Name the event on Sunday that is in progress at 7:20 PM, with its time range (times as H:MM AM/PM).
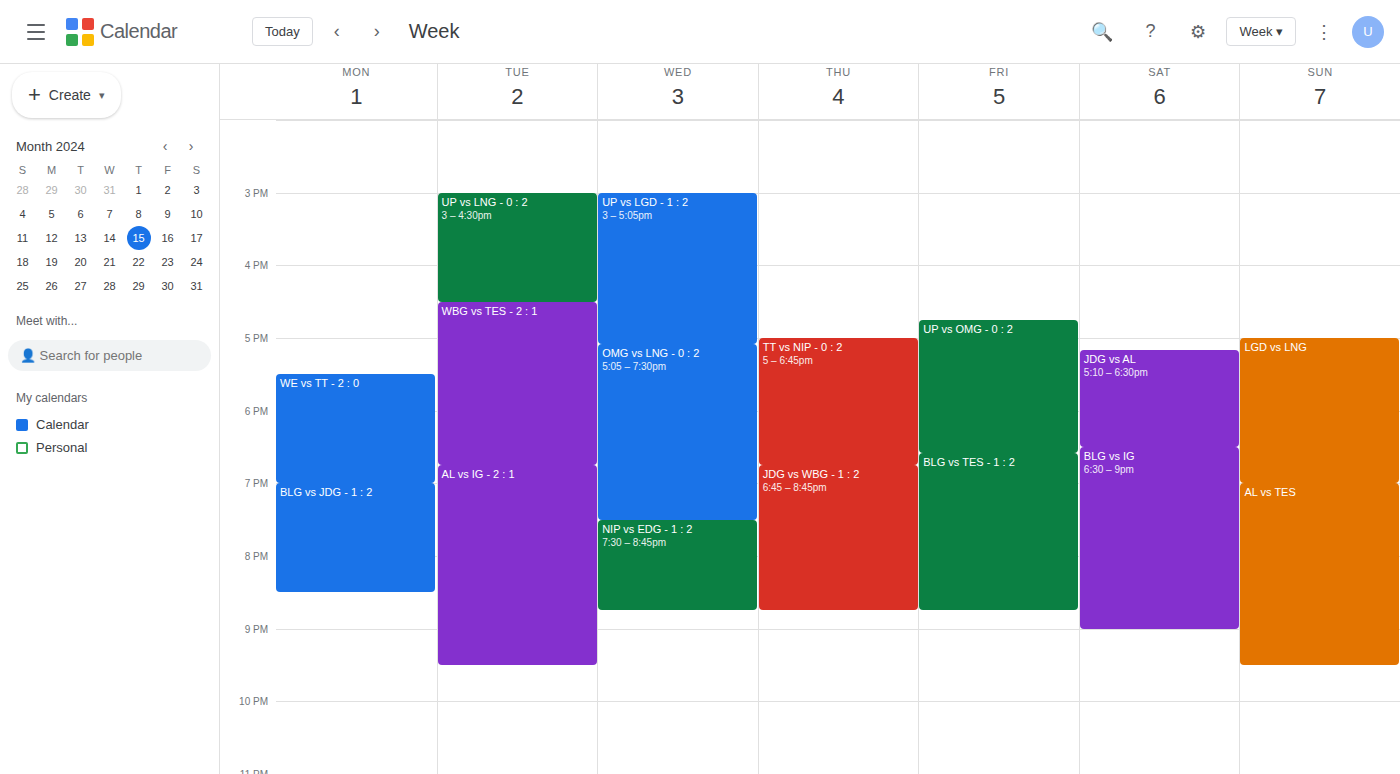
"AL vs TES", 7:00 PM to 9:30 PM